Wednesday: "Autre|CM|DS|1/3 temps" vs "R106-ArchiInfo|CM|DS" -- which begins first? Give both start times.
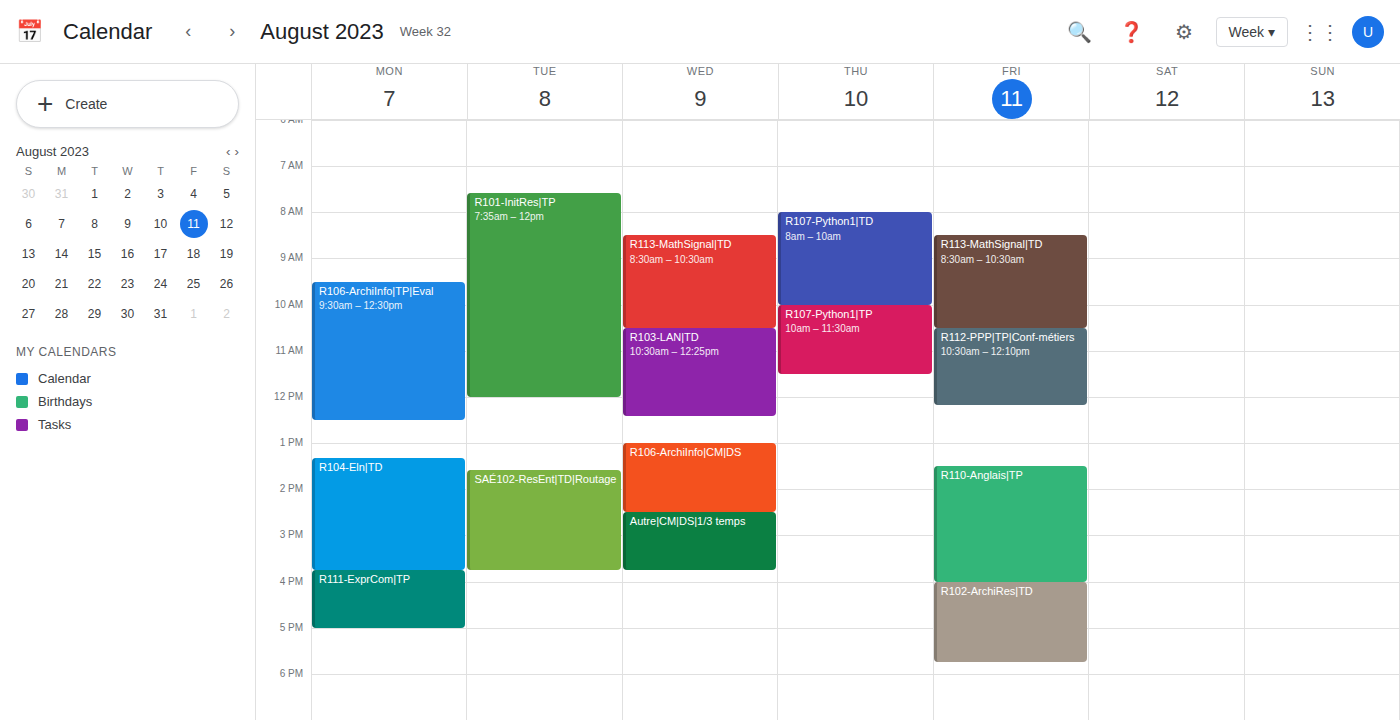
"R106-ArchiInfo|CM|DS" 1:00 PM; "Autre|CM|DS|1/3 temps" 2:30 PM.